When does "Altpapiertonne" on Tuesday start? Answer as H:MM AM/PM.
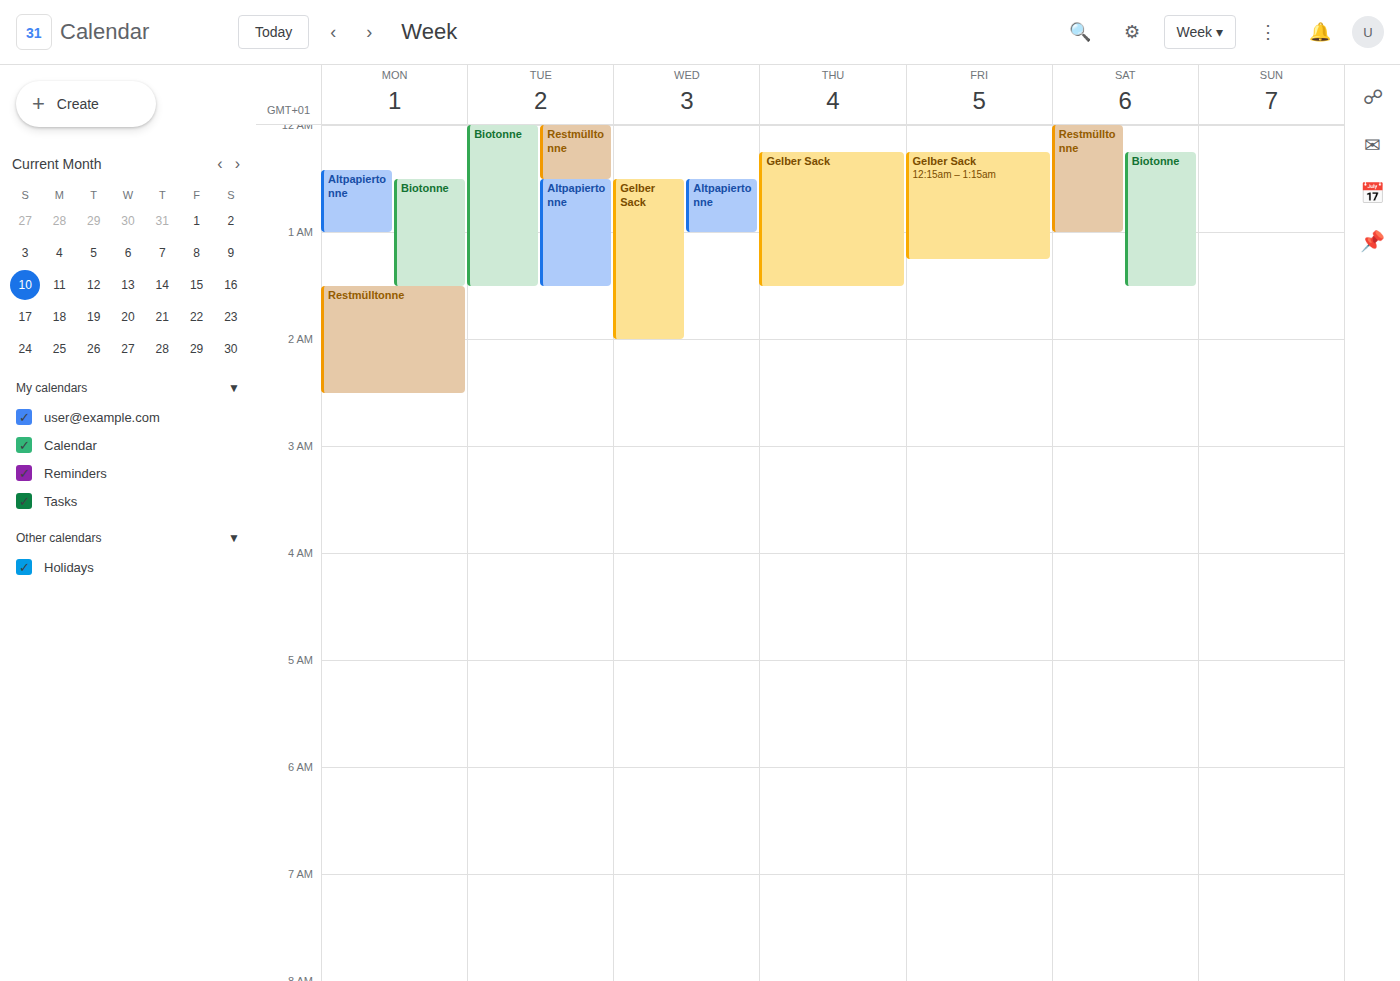
12:30 AM